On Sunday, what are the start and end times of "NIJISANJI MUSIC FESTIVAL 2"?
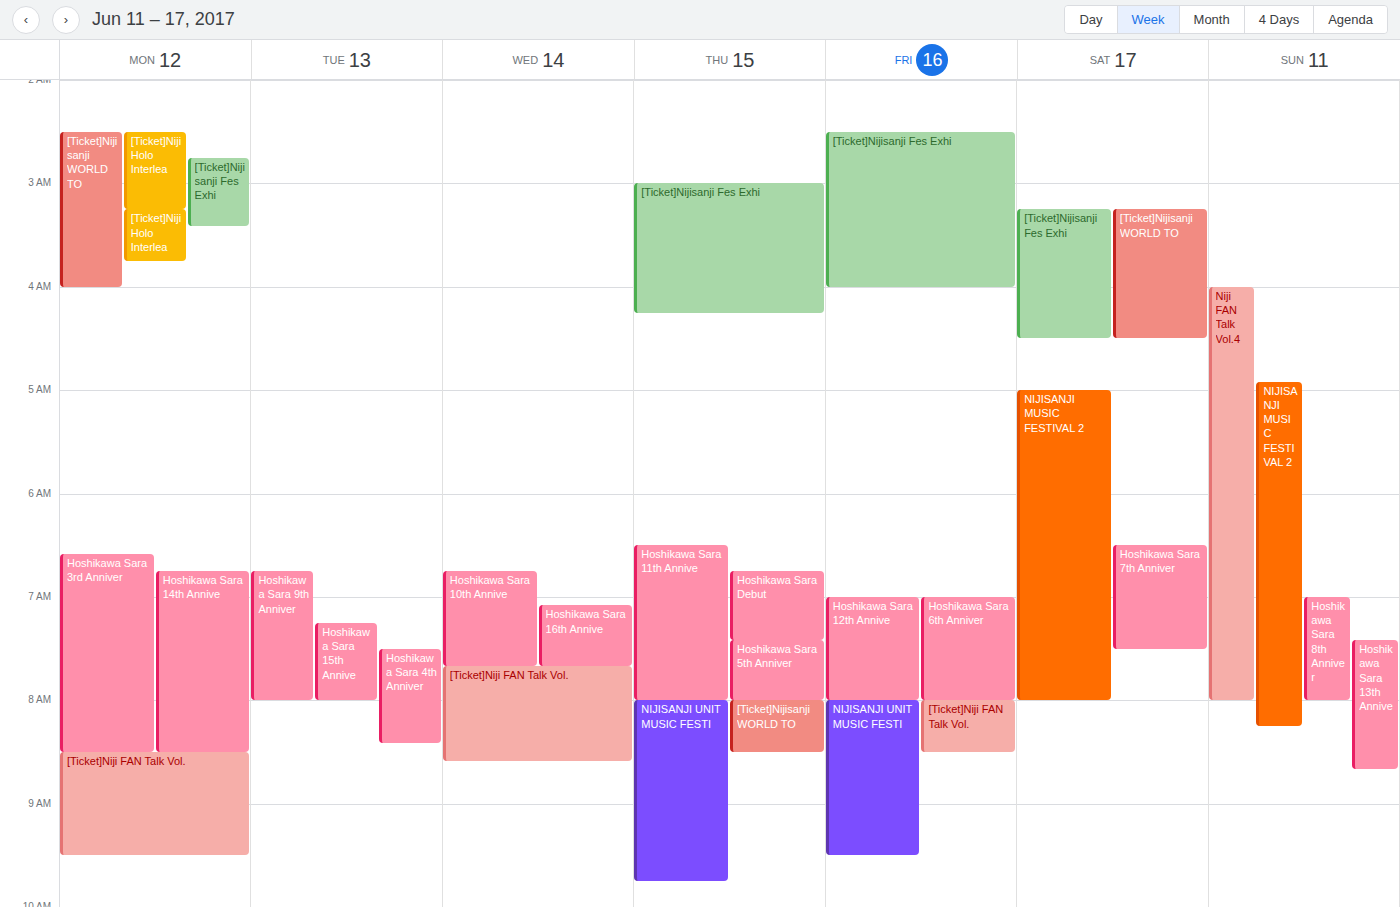
4:55 AM to 8:15 AM